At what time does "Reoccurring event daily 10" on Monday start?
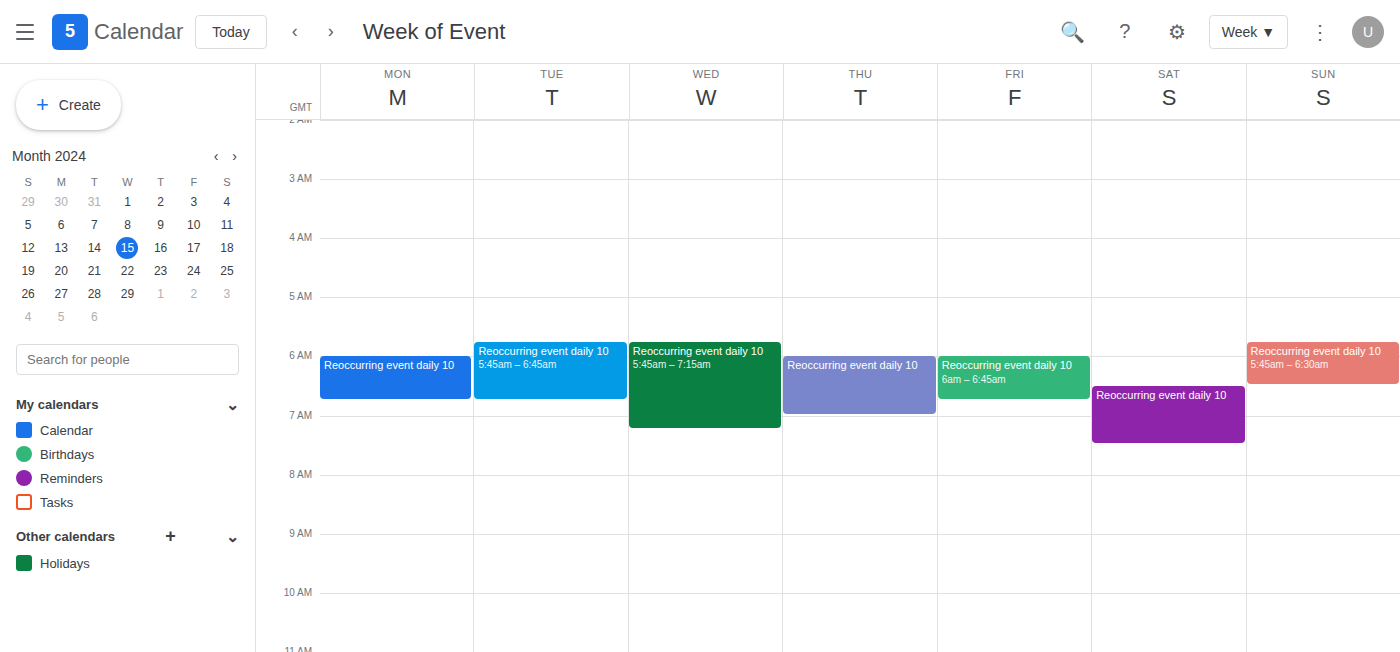
6:00 AM